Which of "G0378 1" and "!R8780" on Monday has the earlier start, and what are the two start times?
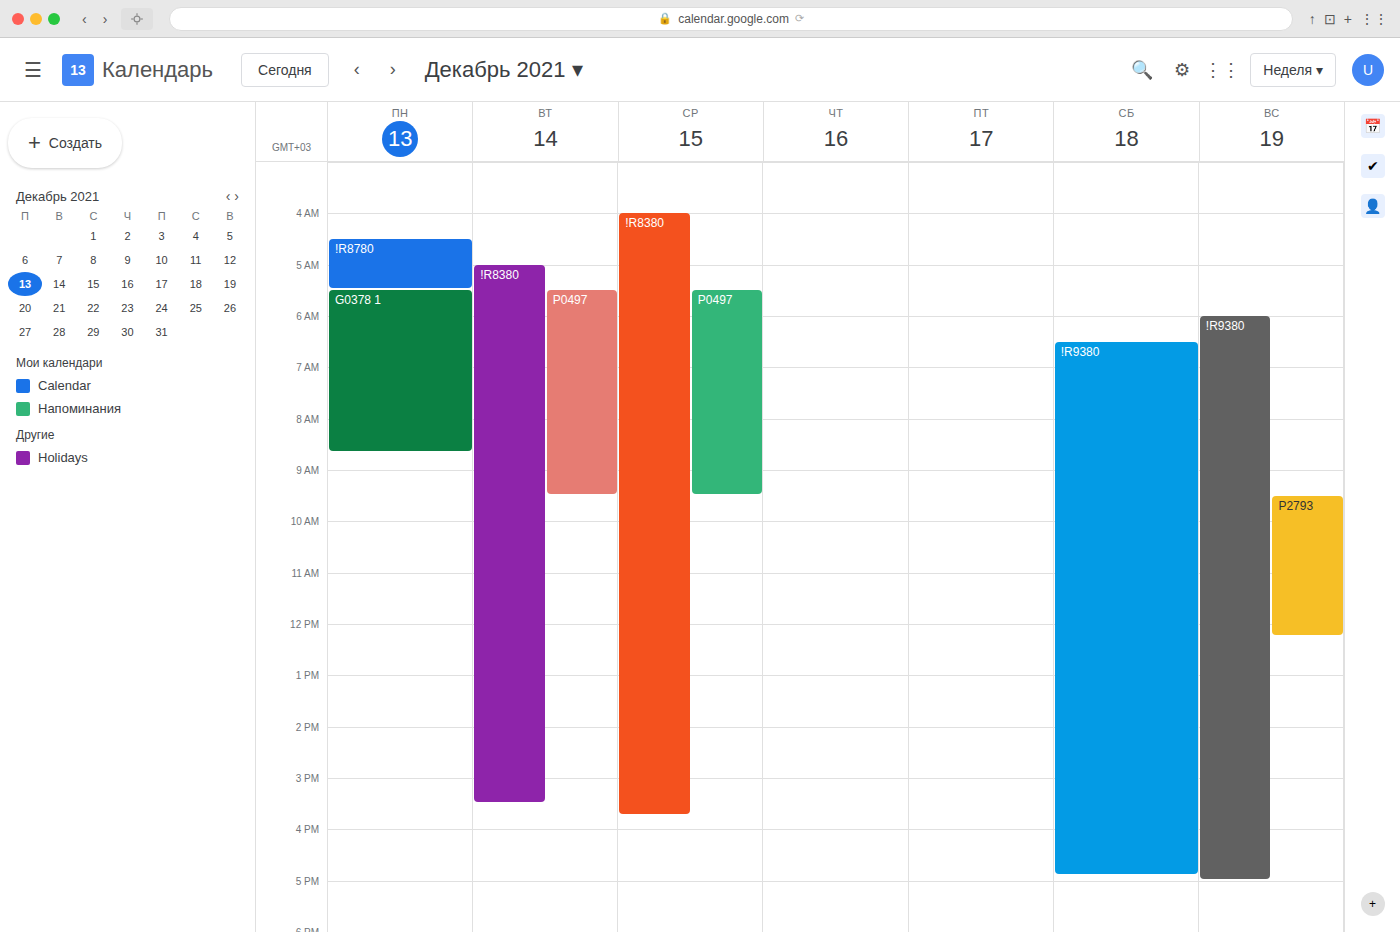
"!R8780" 04:30; "G0378 1" 05:30.